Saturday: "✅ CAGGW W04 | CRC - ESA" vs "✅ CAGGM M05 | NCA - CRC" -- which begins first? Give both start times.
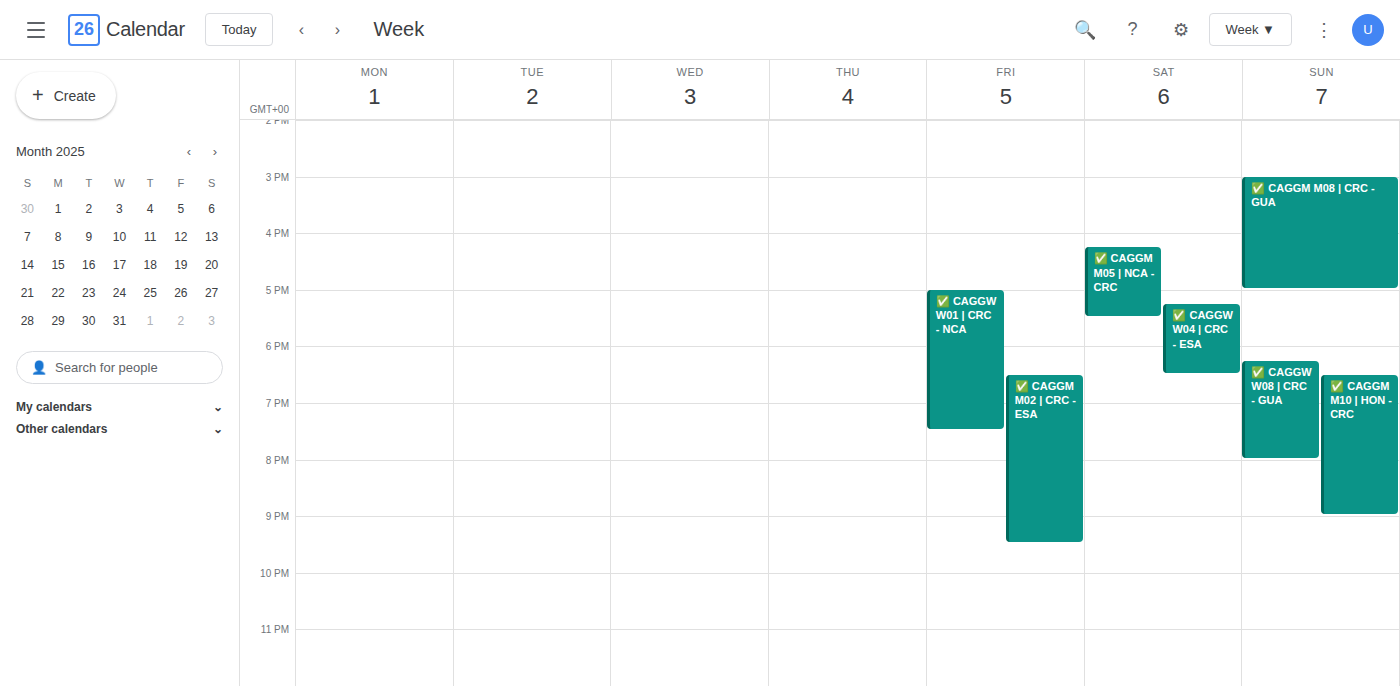
"✅ CAGGM M05 | NCA - CRC" 4:15 PM; "✅ CAGGW W04 | CRC - ESA" 5:15 PM.